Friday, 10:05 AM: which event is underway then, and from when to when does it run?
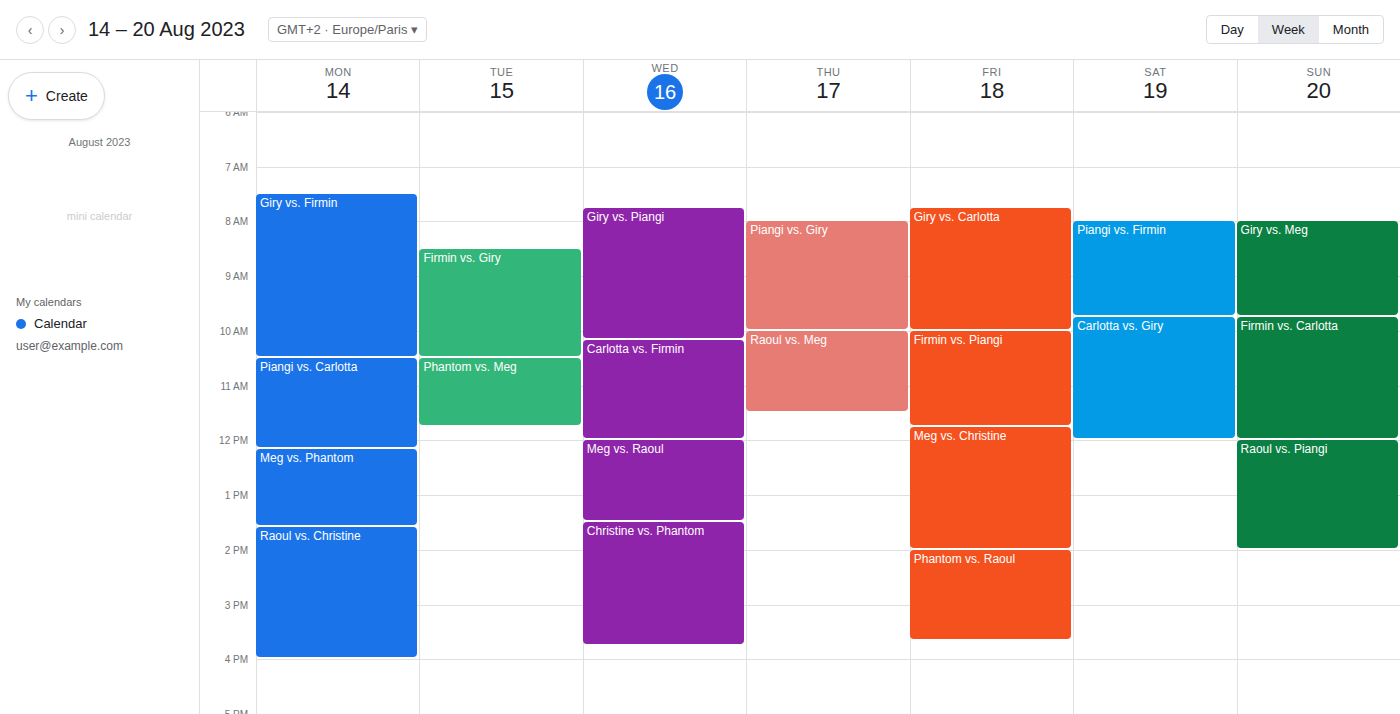
"Firmin vs. Piangi", 10:00 AM to 11:45 AM